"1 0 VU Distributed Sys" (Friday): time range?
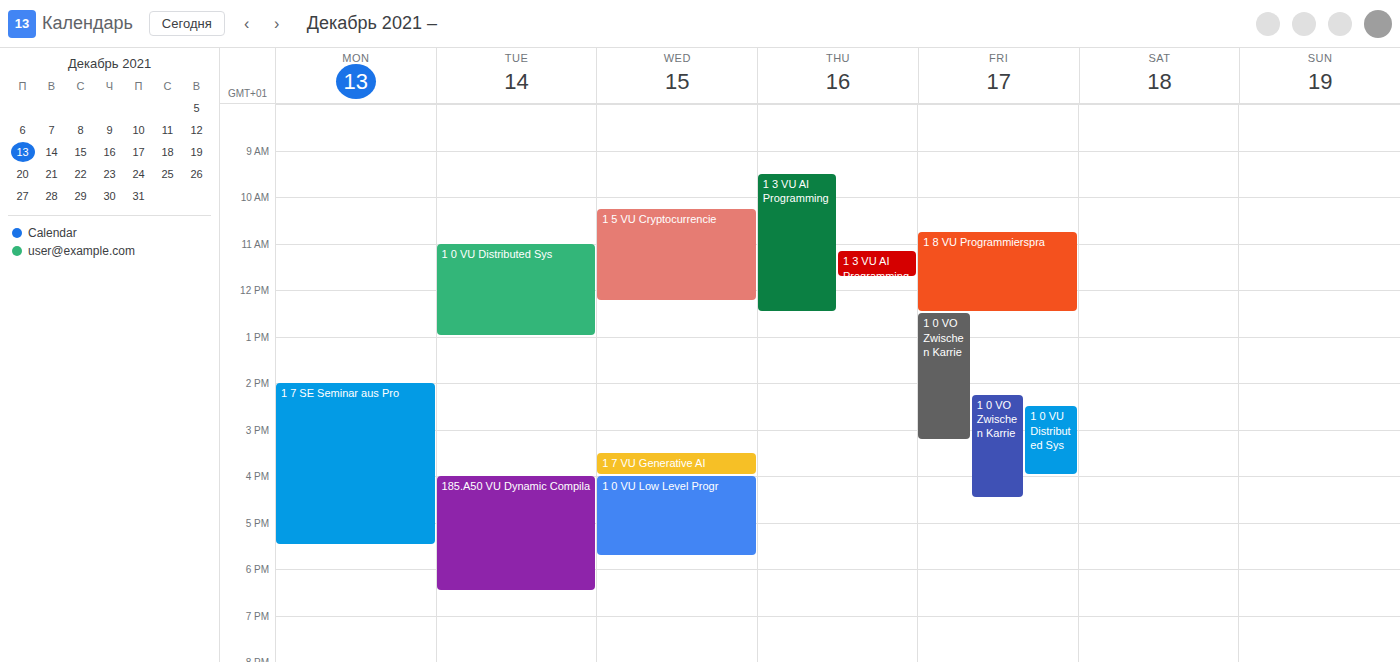
2:30 PM to 4:00 PM